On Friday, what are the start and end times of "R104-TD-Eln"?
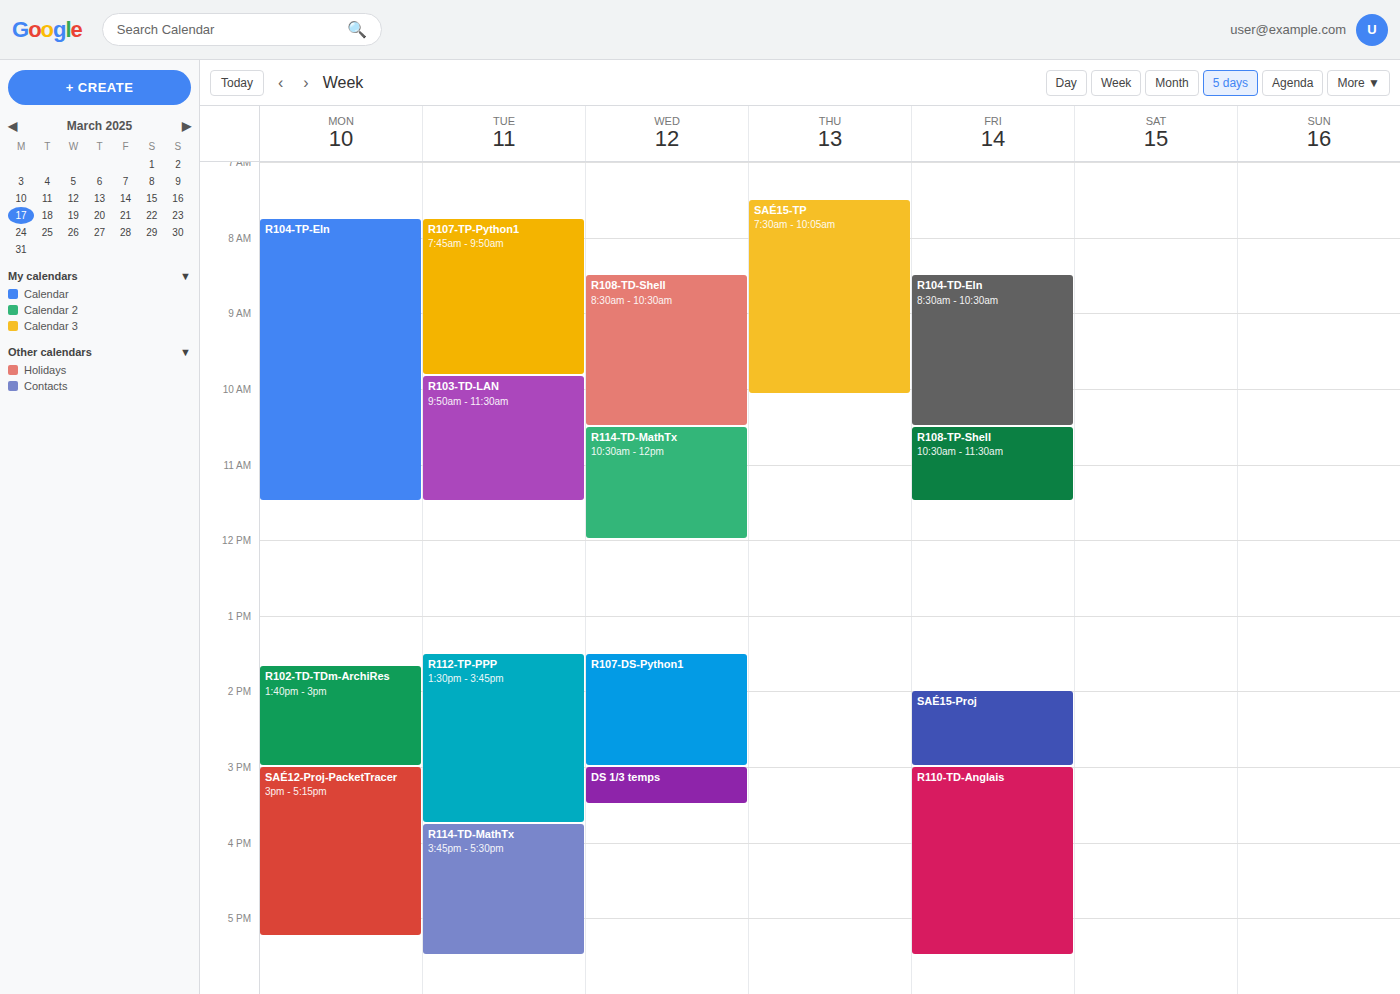
8:30 AM to 10:30 AM